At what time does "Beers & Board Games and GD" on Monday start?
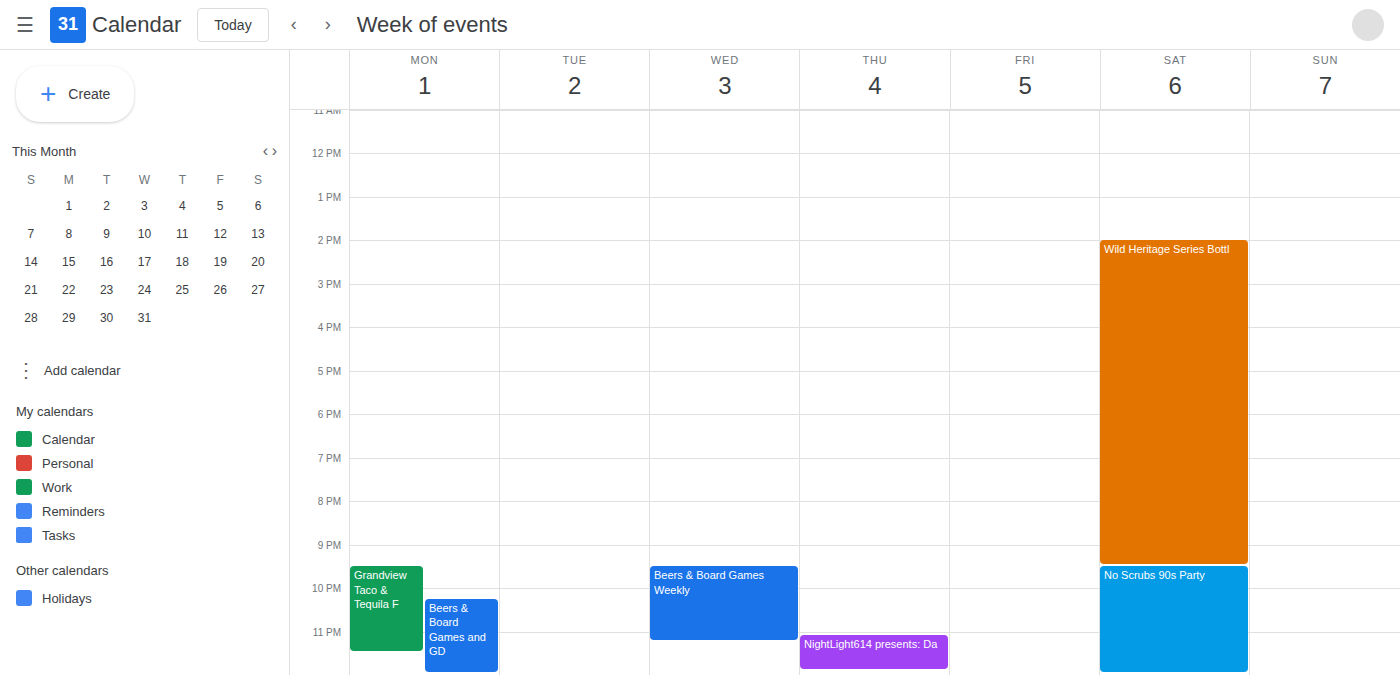
22:15